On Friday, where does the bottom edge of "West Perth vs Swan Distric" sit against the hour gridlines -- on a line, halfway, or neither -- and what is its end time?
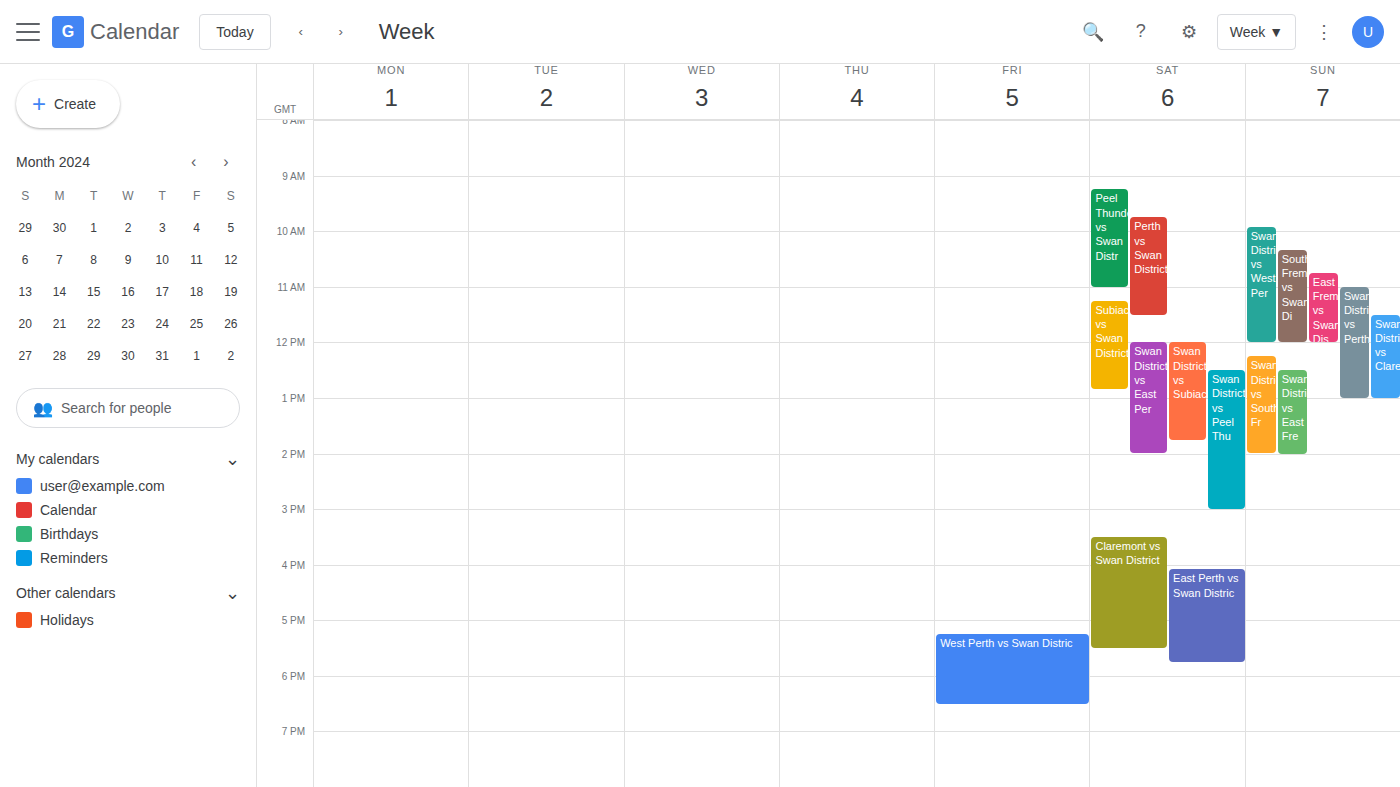
6:30 PM -- halfway between the 6 PM and 7 PM lines.